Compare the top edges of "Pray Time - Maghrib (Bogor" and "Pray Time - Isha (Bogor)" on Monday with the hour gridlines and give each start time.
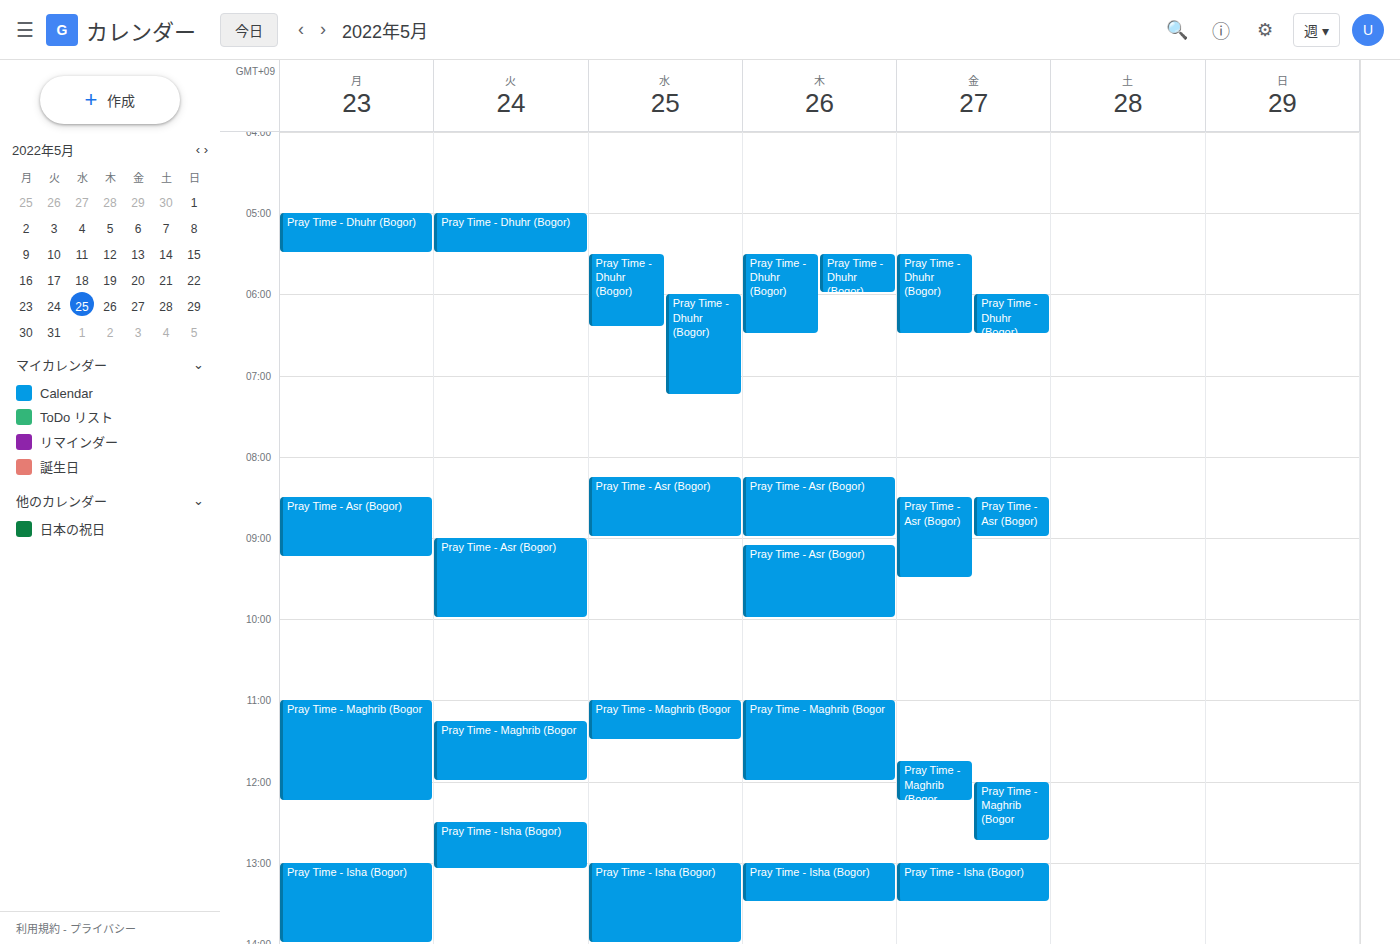
"Pray Time - Maghrib (Bogor": 11:00 AM, exactly on the 11 AM line. "Pray Time - Isha (Bogor)": 1:00 PM, exactly on the 1 PM line.